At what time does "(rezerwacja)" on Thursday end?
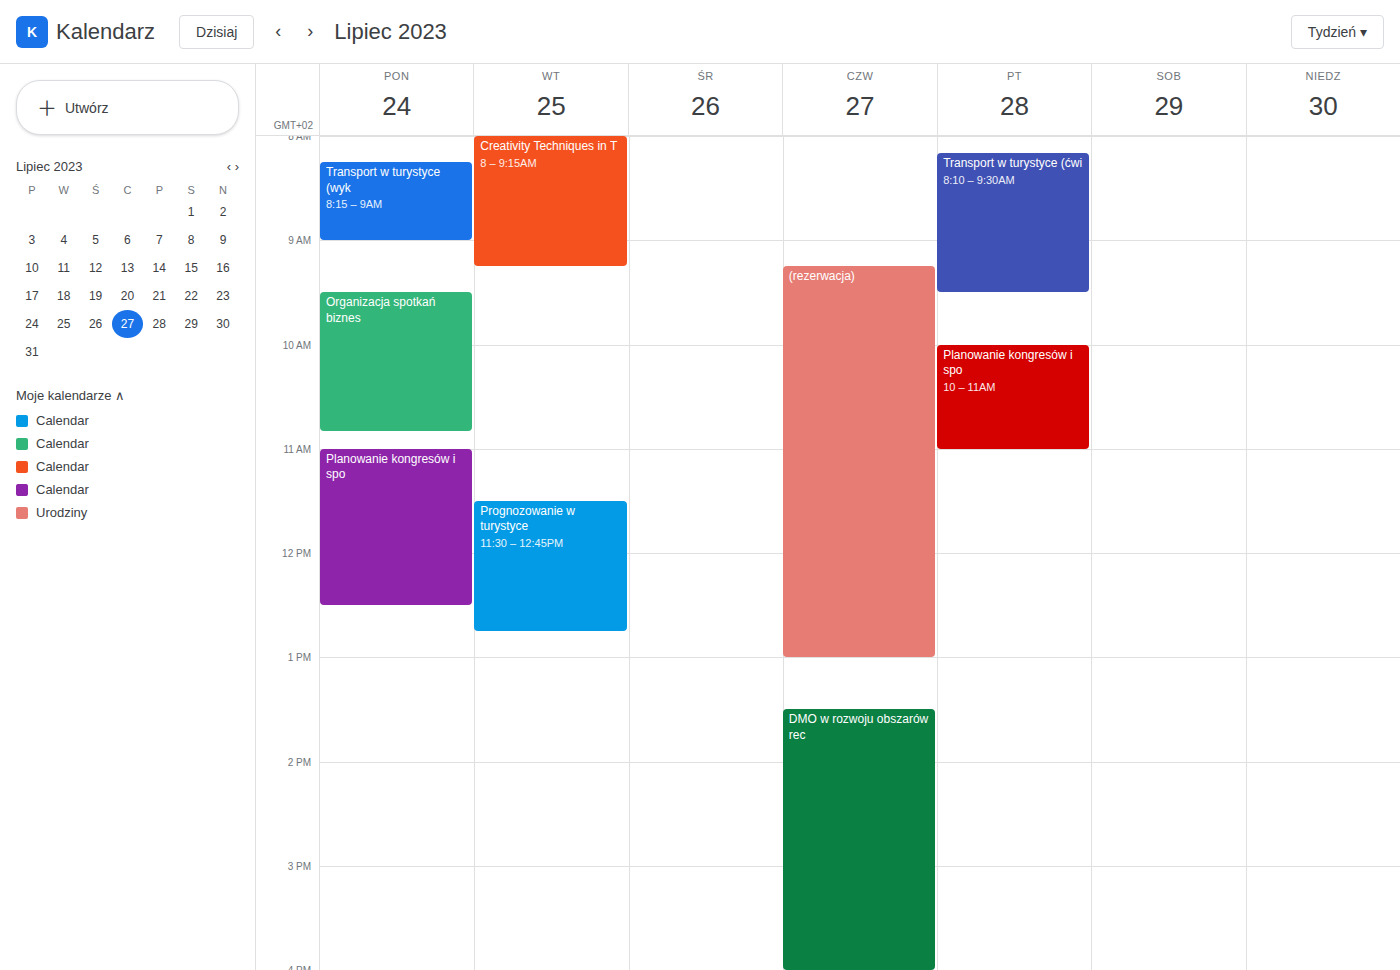
13:00